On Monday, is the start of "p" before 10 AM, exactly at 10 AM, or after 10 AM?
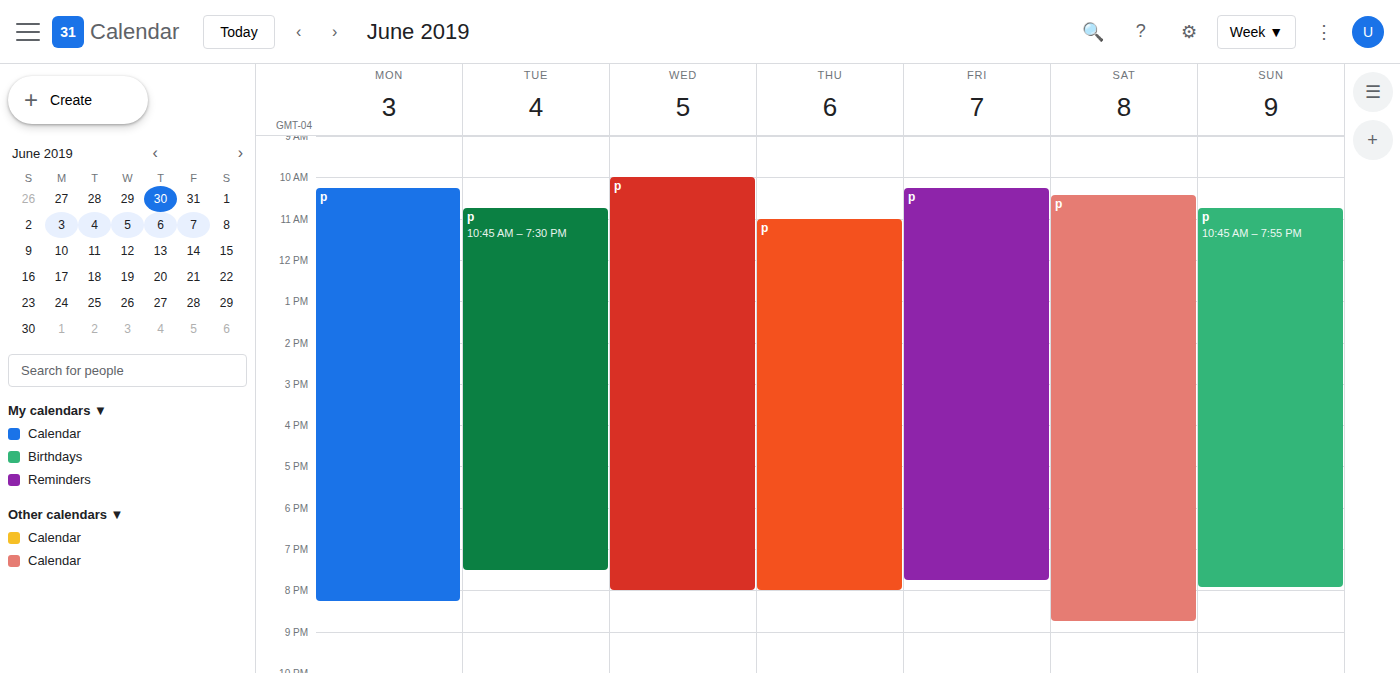
10:15 AM -- after 10 AM, 15 minutes below the 10 AM line.